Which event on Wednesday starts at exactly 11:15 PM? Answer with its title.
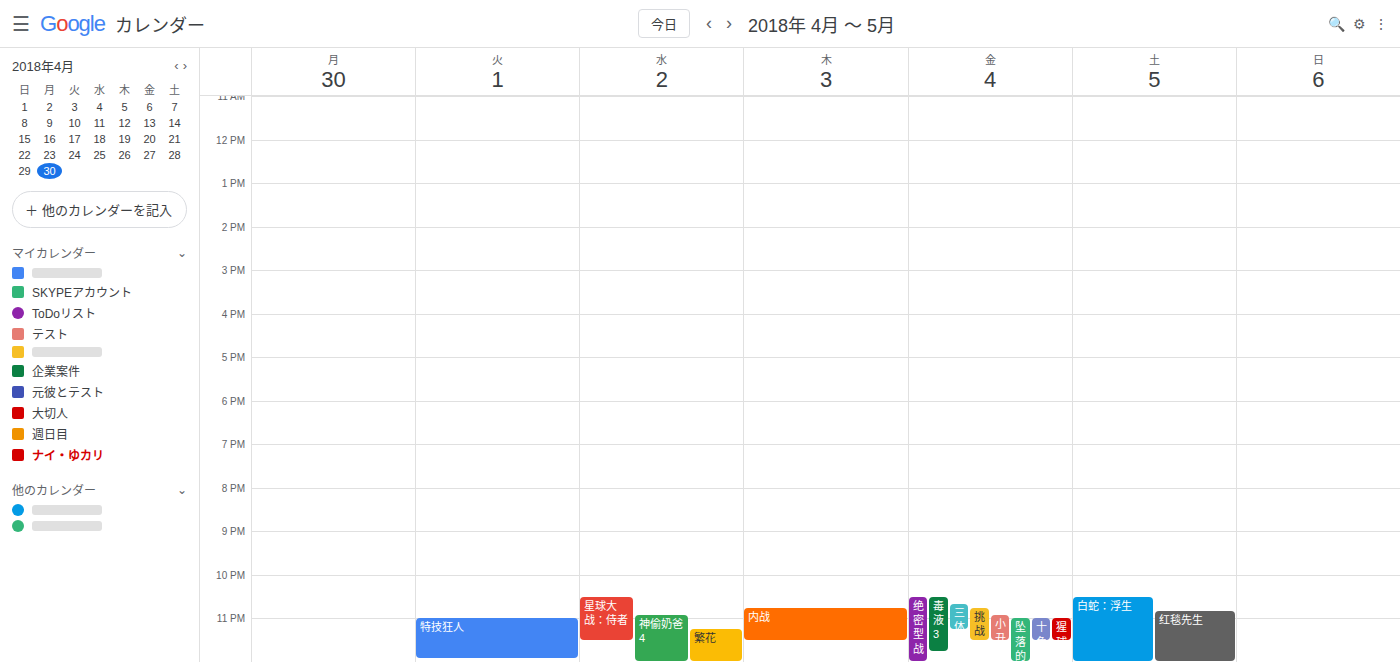
"繁花"